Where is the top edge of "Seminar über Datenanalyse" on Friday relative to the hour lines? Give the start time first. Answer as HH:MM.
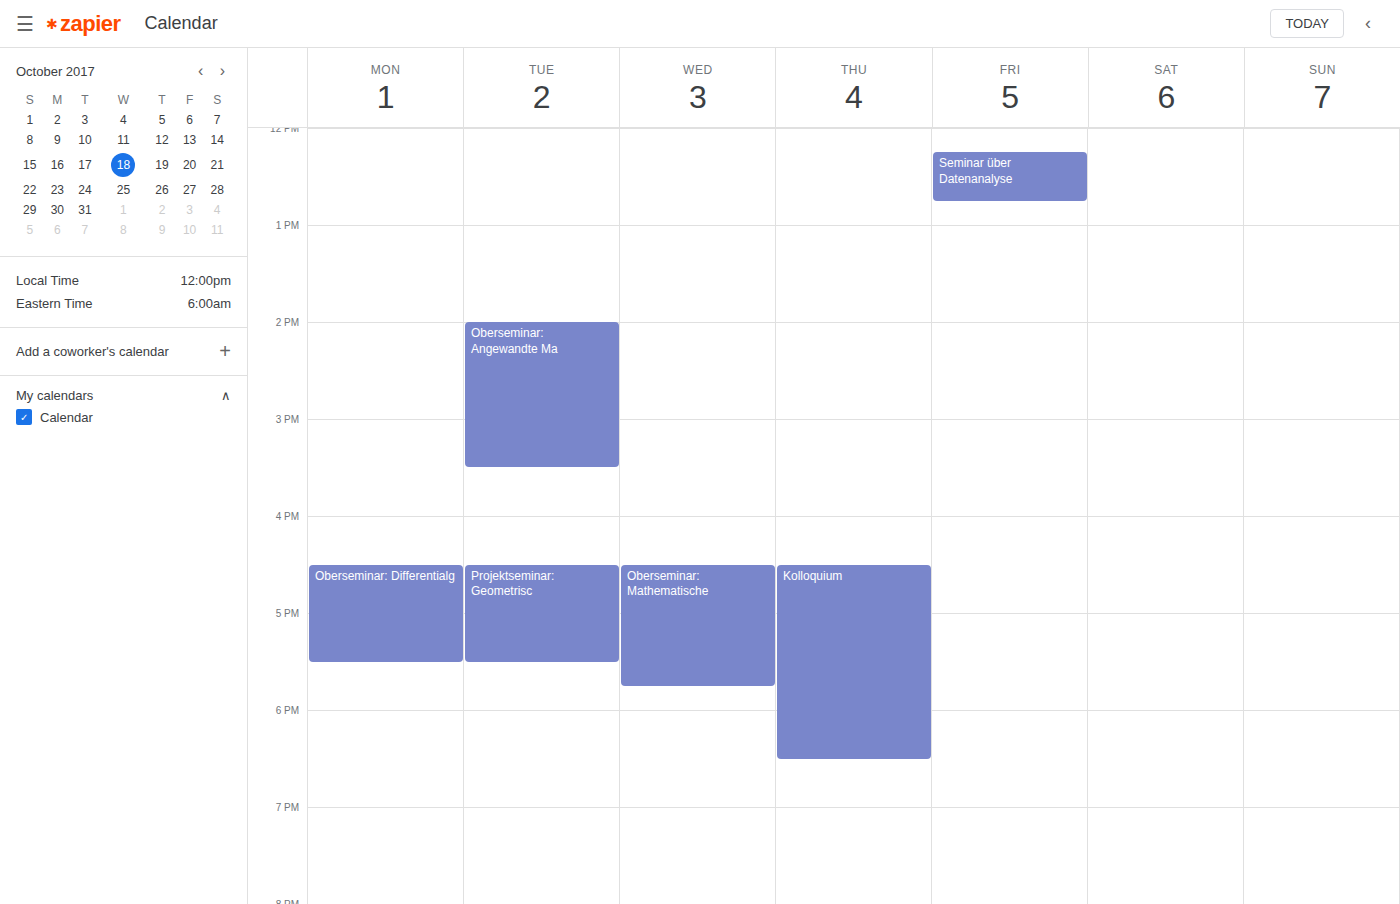
12:15 -- neither: a quarter of the way from the 12:00 line to the 13:00 line.